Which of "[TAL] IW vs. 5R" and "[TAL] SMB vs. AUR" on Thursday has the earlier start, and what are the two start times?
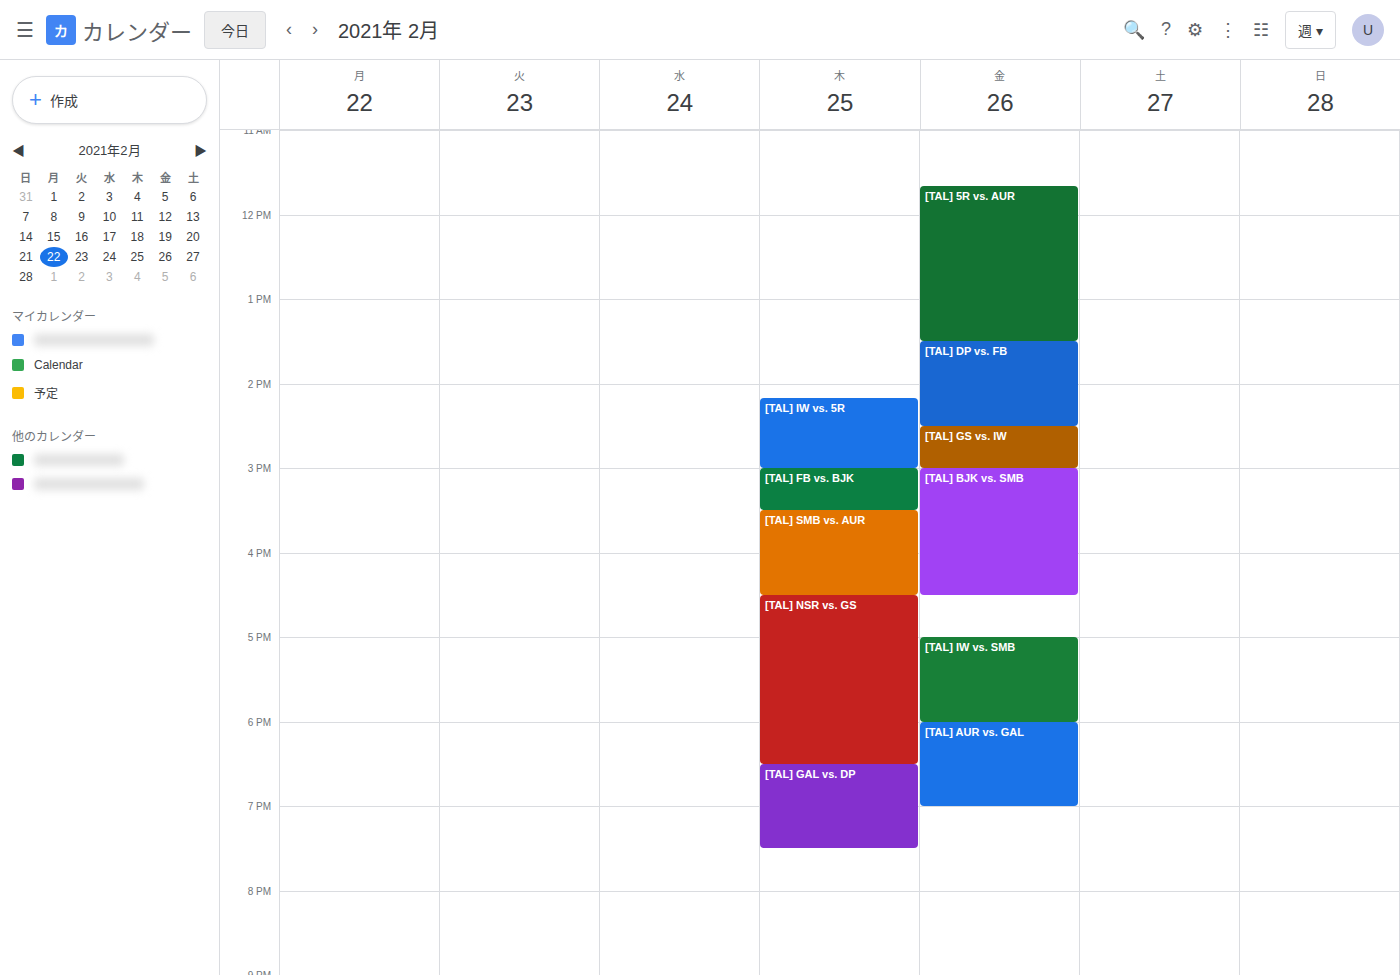
"[TAL] IW vs. 5R" 2:10 PM; "[TAL] SMB vs. AUR" 3:30 PM.